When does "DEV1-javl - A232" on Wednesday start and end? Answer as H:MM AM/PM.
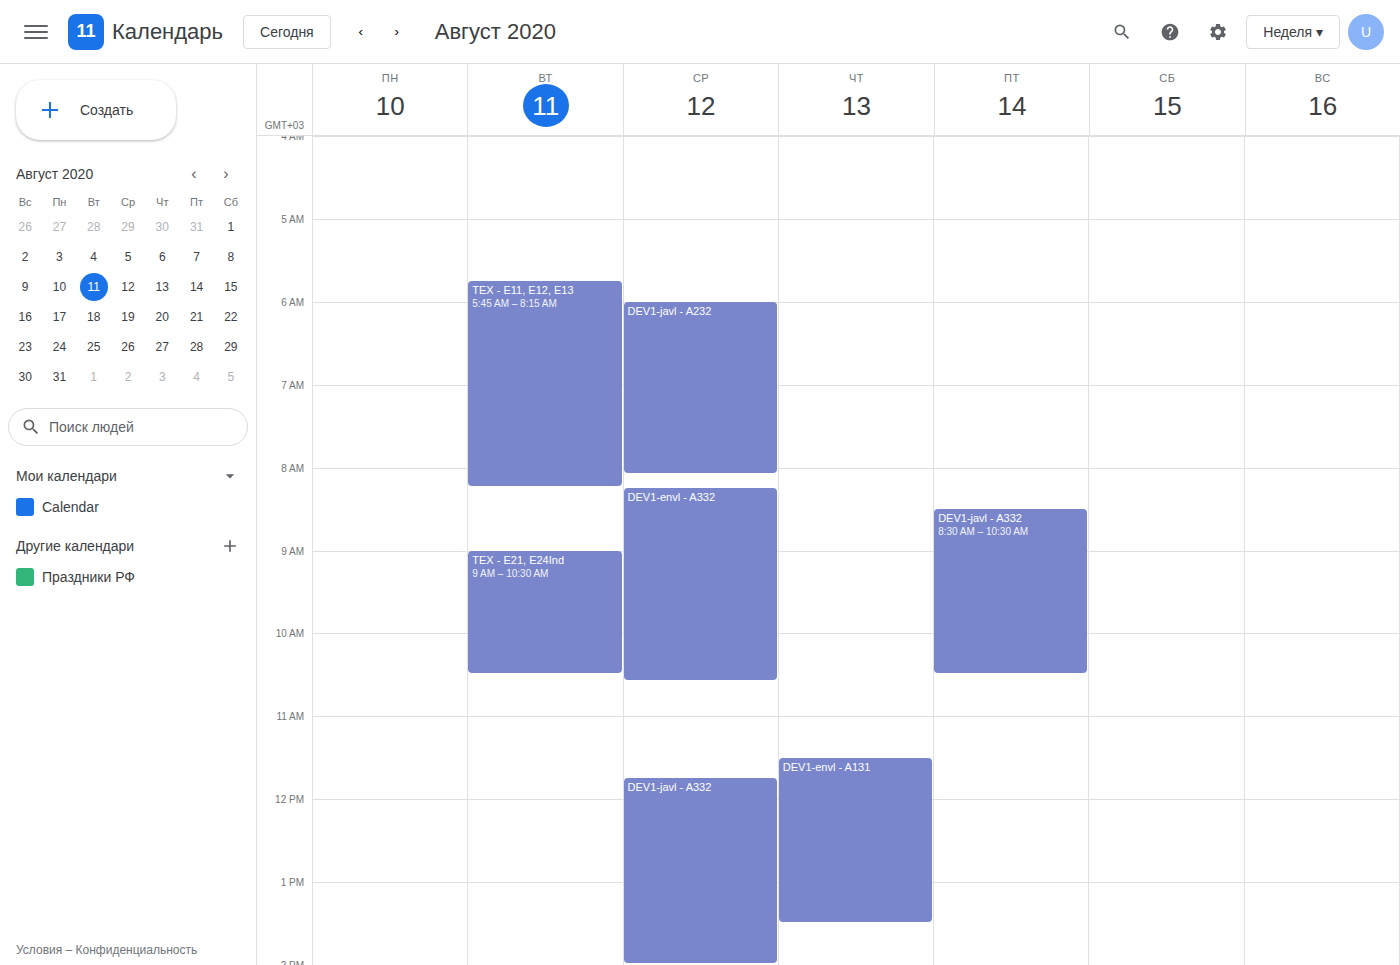
6:00 AM to 8:05 AM